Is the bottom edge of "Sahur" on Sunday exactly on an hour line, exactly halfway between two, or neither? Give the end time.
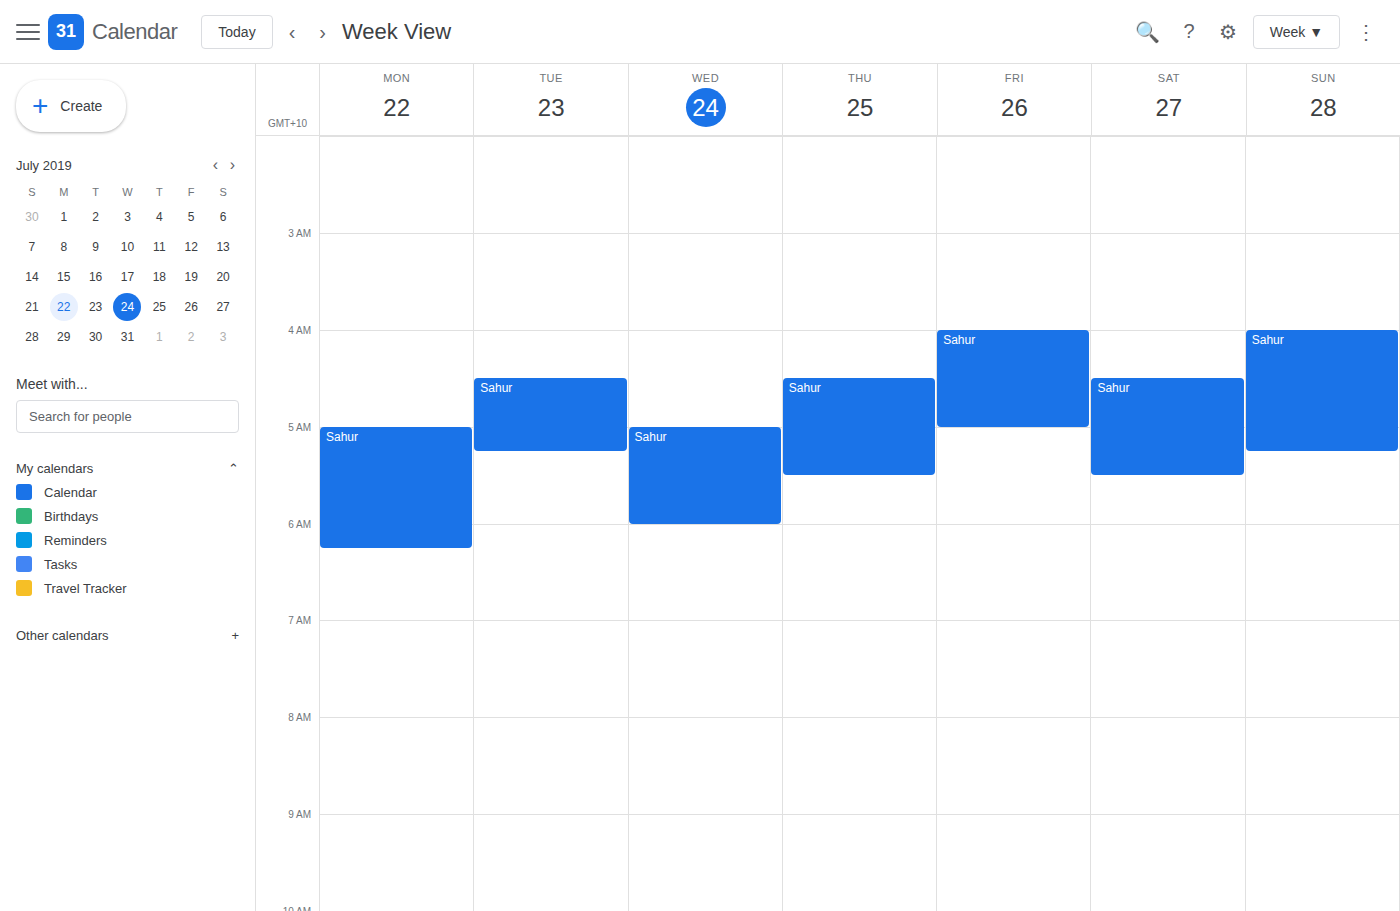
05:15 -- neither: a quarter of the way from the 05:00 line to the 06:00 line.